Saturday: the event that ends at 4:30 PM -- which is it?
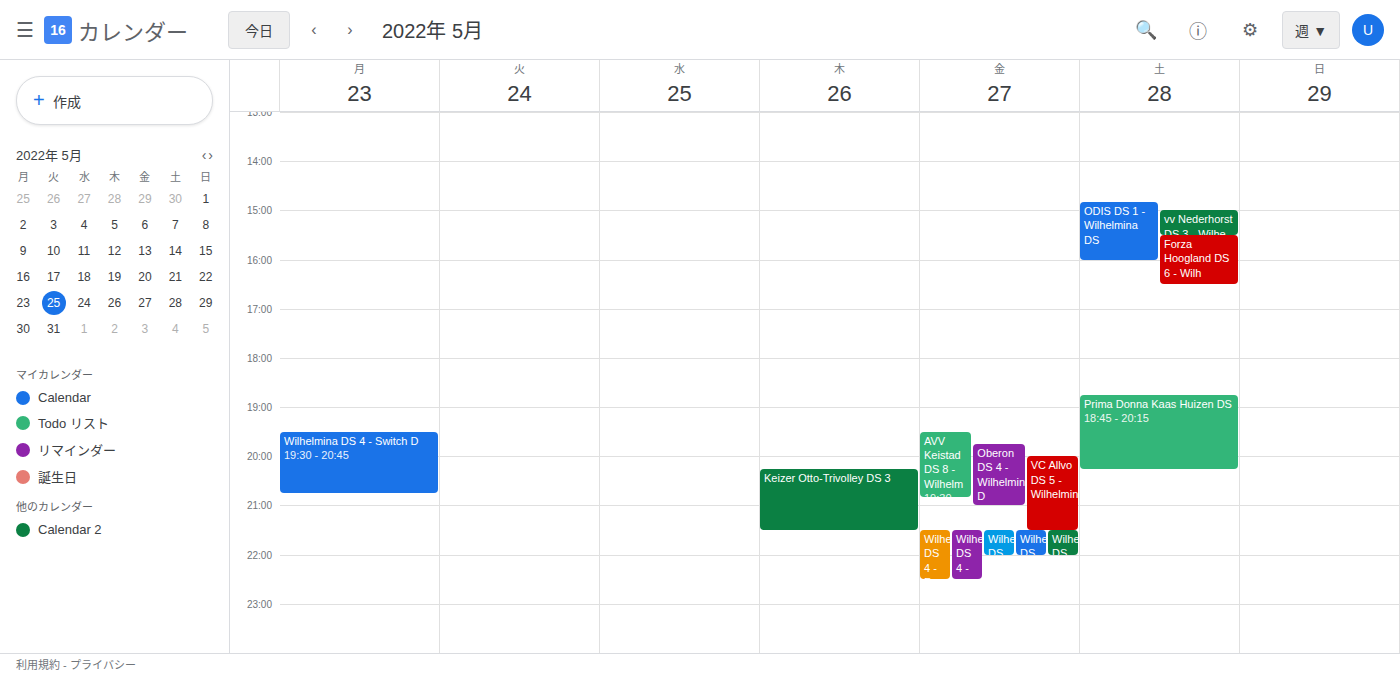
"Forza Hoogland DS 6 - Wilh"